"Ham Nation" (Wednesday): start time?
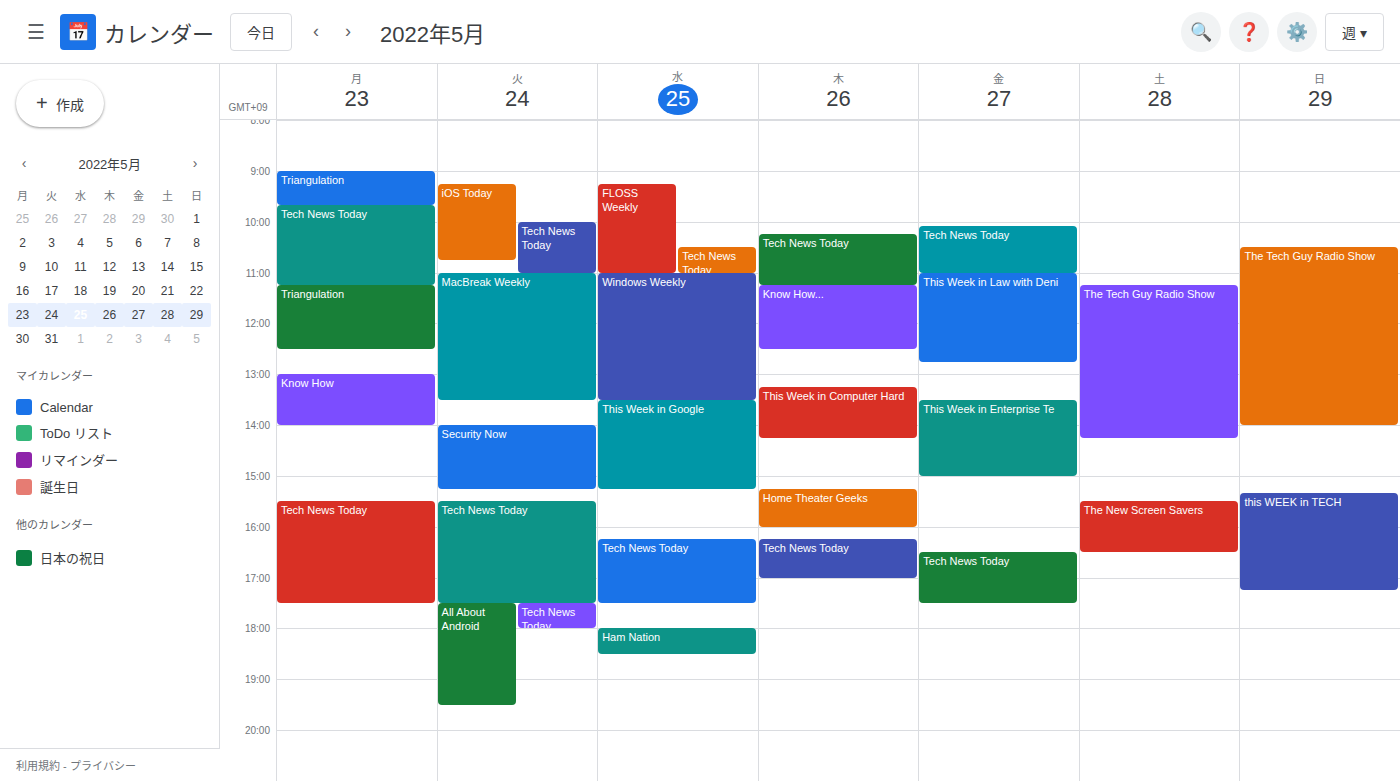
6:00 PM